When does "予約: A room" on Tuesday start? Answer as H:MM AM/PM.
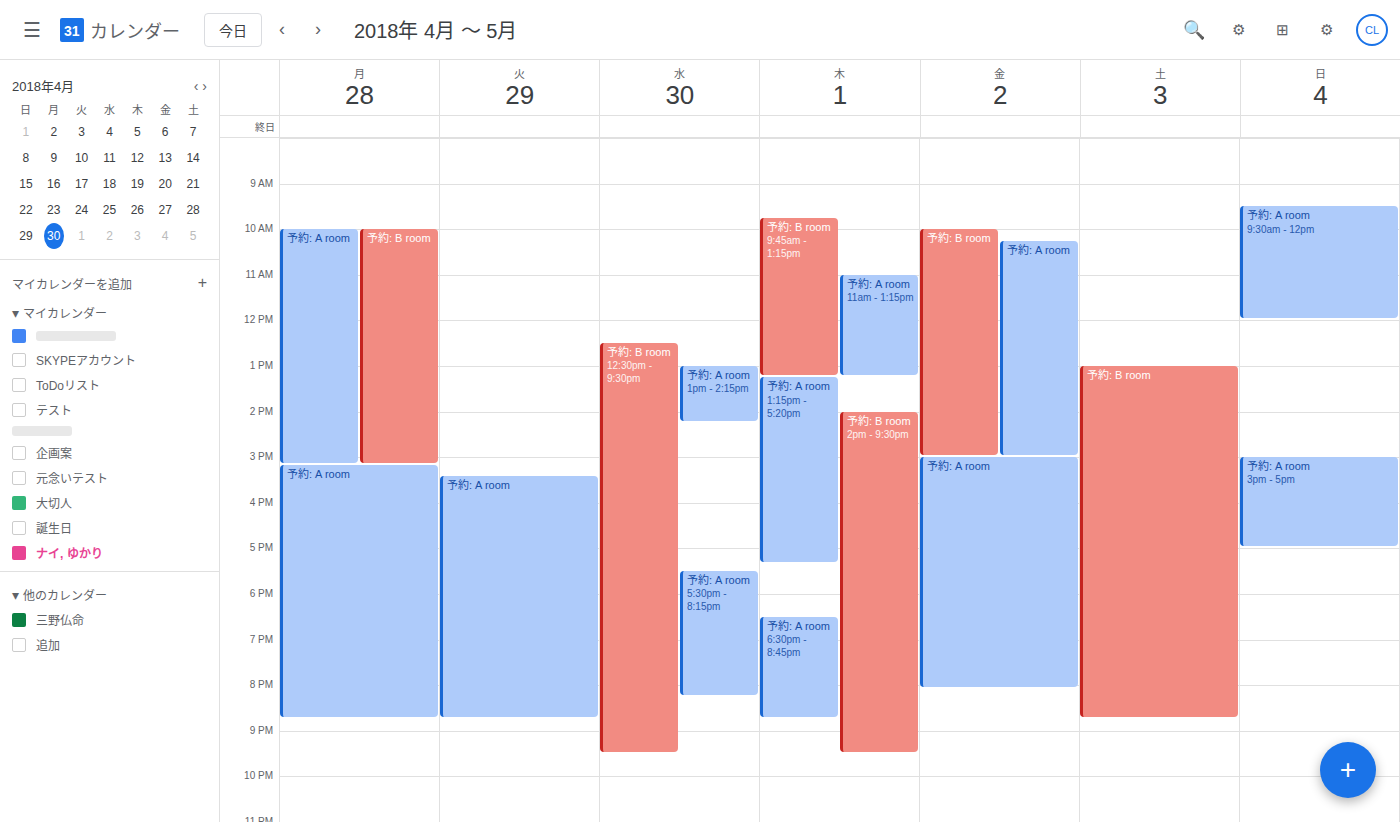
3:25 PM